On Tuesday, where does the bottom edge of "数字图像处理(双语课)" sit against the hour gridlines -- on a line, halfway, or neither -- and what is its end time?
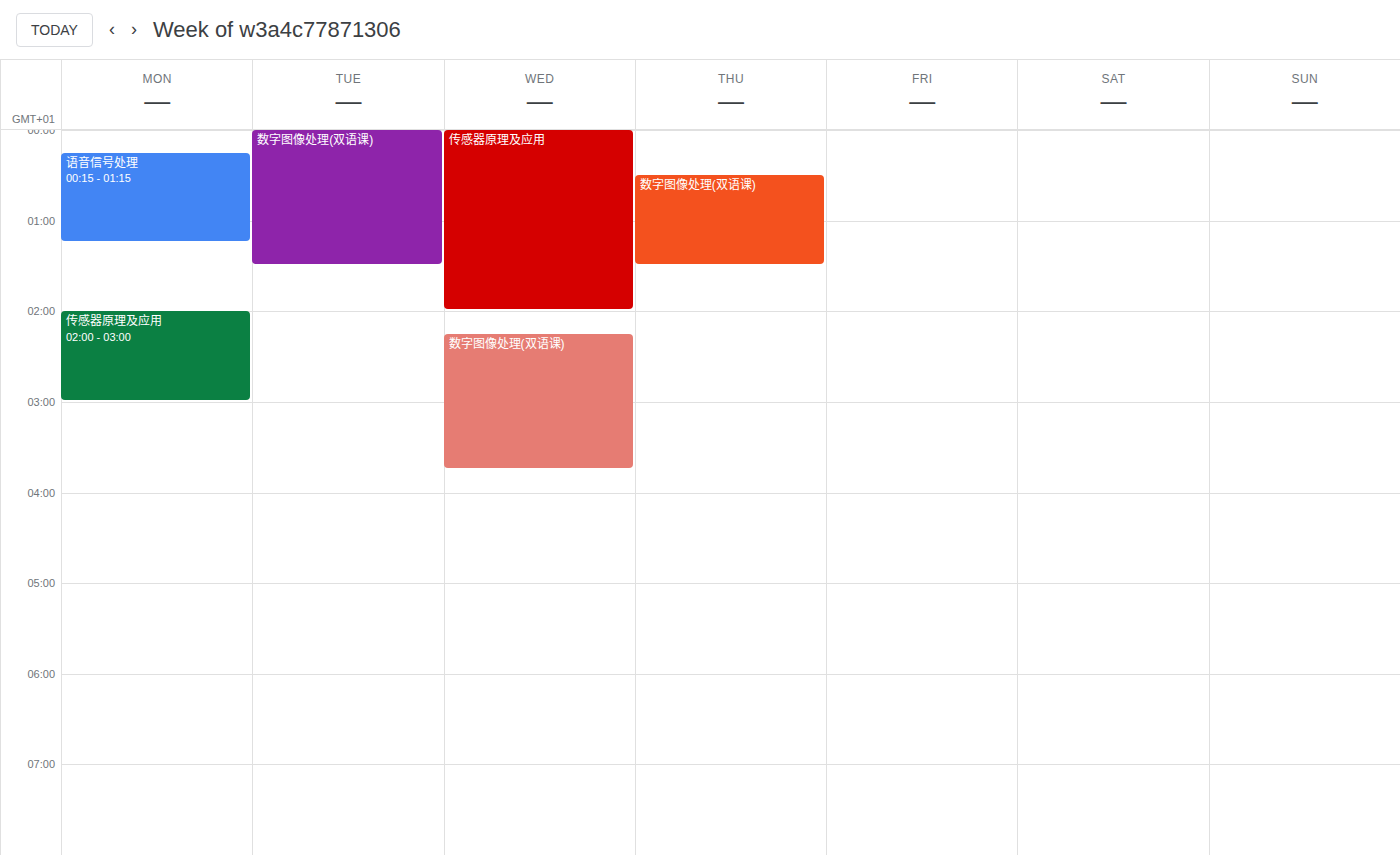
1:30 AM -- halfway between the 1 AM and 2 AM lines.